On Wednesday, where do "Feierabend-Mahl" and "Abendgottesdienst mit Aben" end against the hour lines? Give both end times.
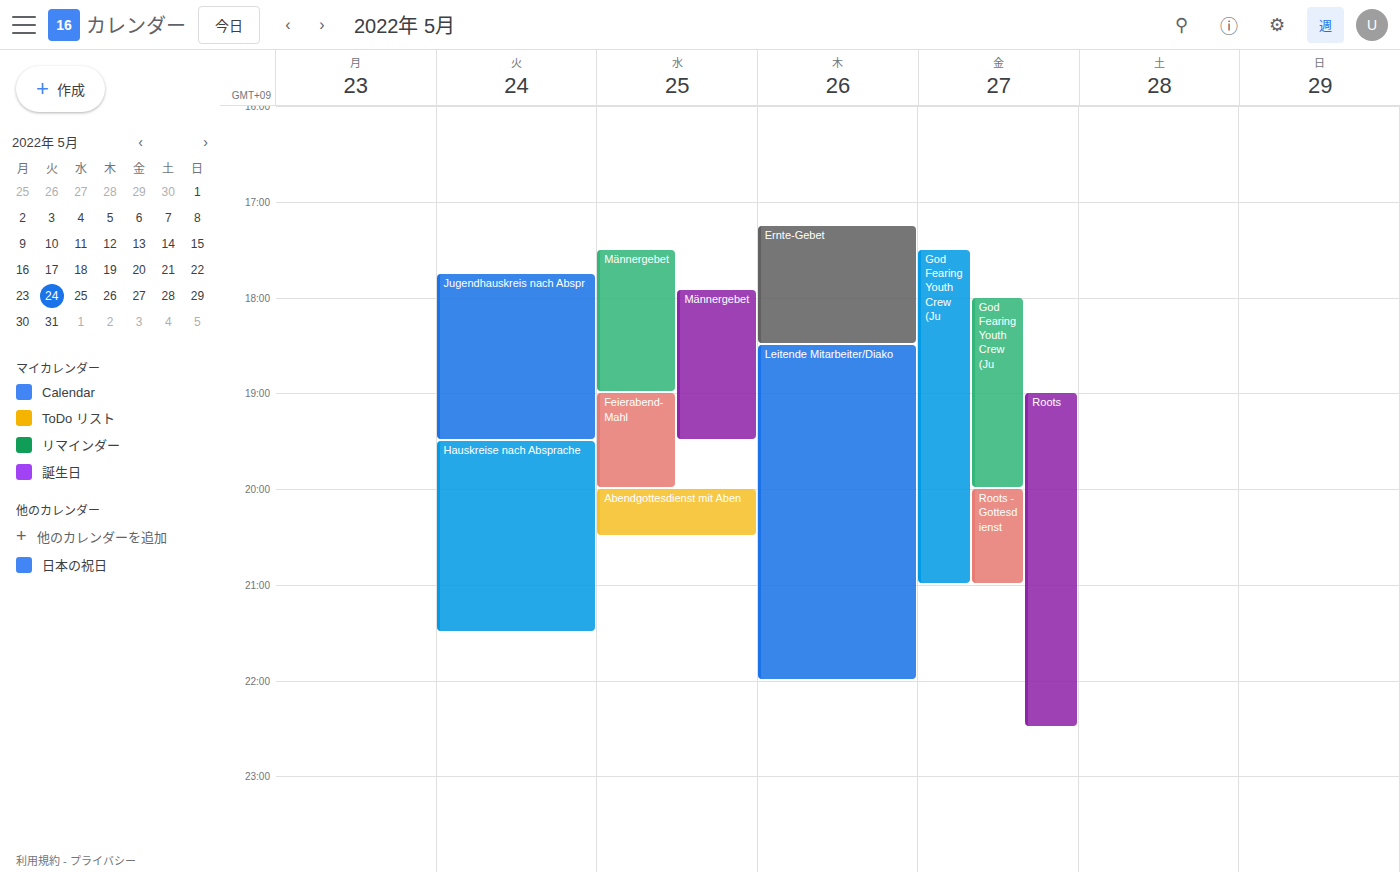
"Feierabend-Mahl": 8:00 PM, exactly on the 8 PM line. "Abendgottesdienst mit Aben": 8:30 PM, halfway between the 8 PM and 9 PM lines.